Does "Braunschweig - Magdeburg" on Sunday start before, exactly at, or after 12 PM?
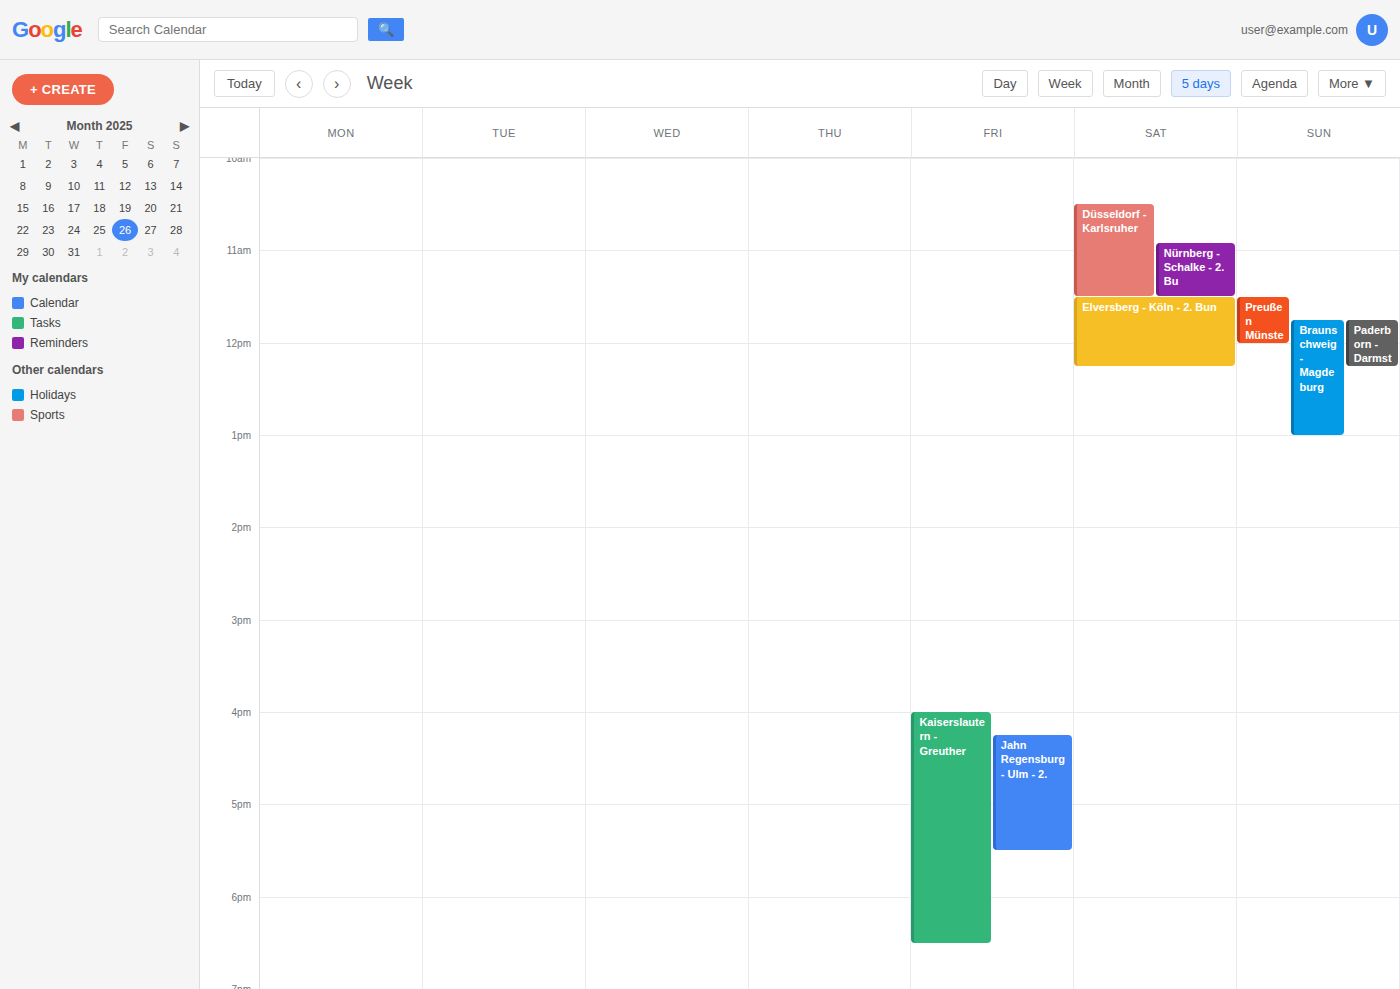
11:45 AM -- before 12 PM, 15 minutes above the 12 PM line.